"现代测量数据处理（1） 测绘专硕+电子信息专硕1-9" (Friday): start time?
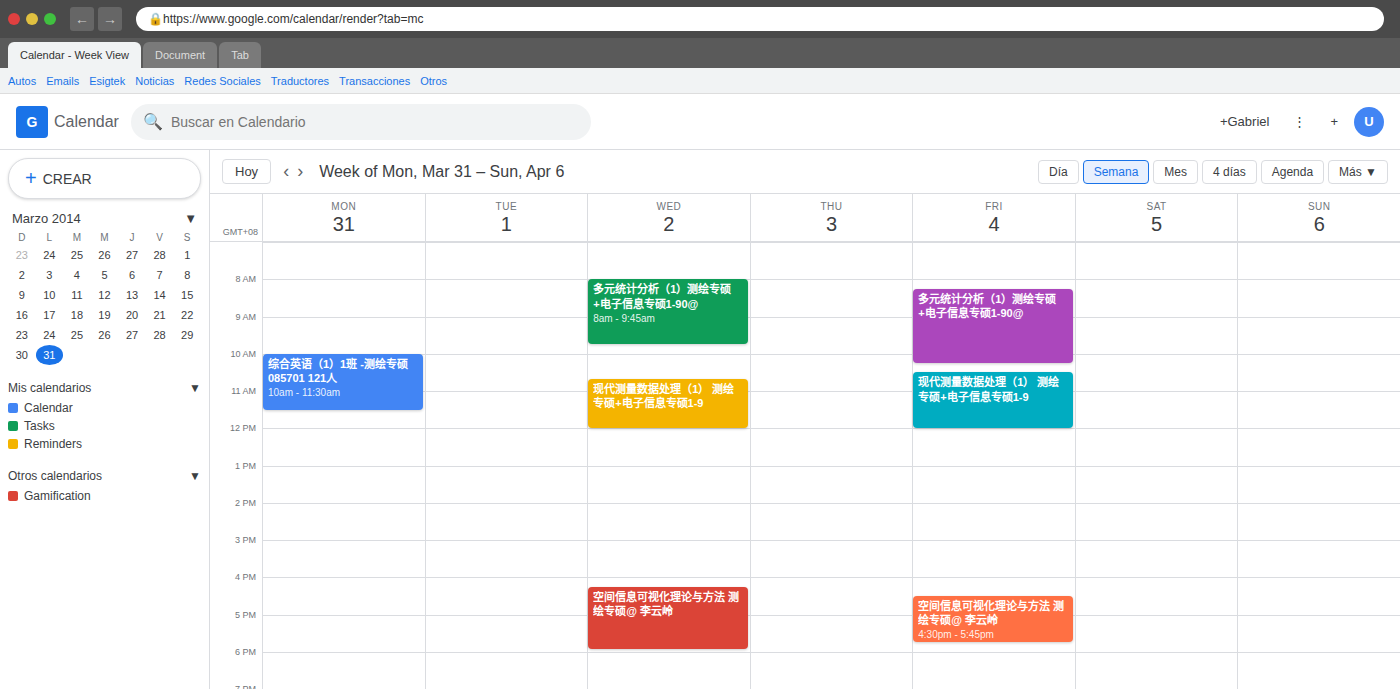
10:30 AM